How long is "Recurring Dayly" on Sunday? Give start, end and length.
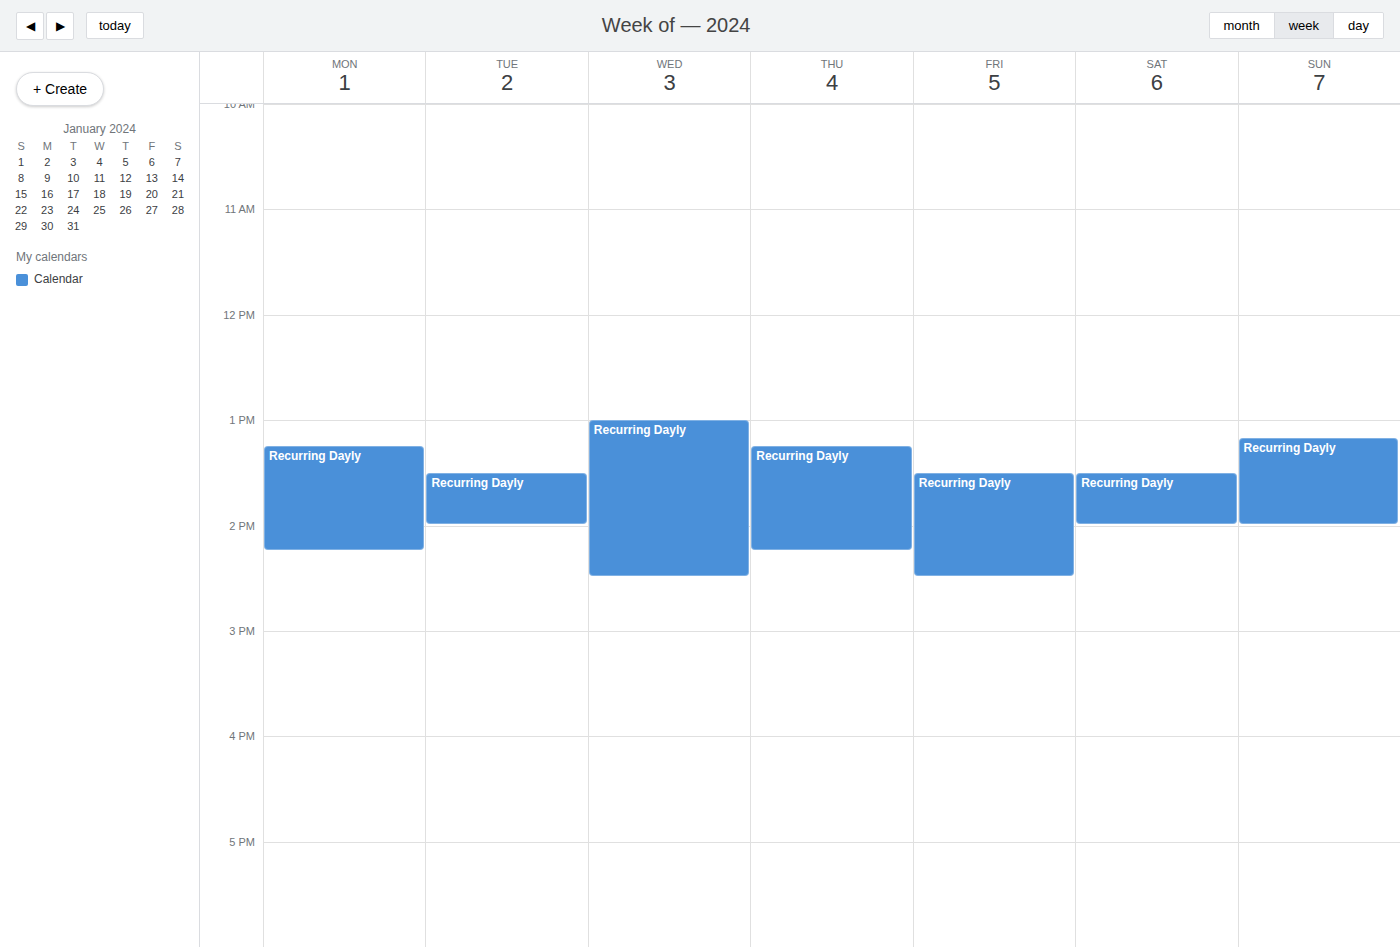
1:10 PM to 2:00 PM, 50 minutes